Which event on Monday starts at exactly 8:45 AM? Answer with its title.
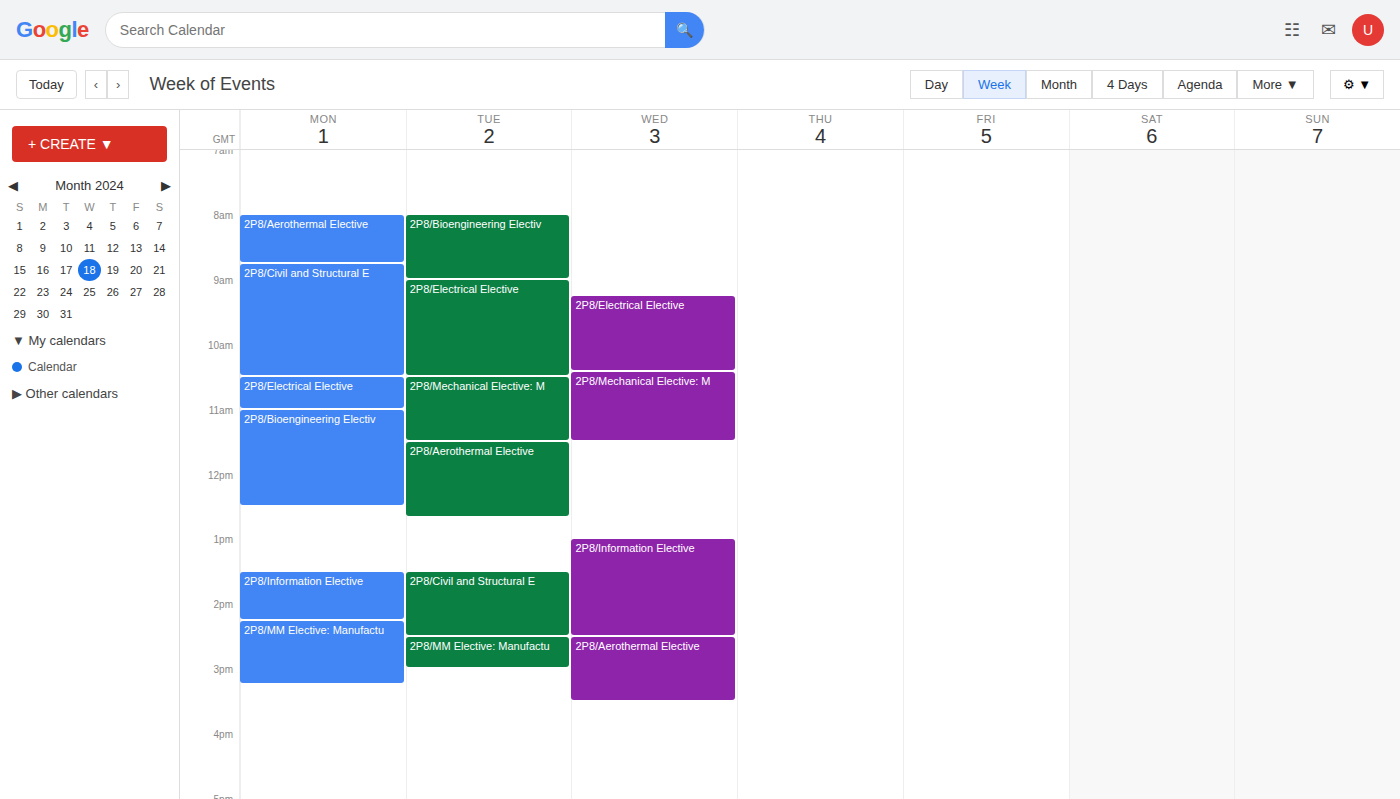
"2P8/Civil and Structural E"